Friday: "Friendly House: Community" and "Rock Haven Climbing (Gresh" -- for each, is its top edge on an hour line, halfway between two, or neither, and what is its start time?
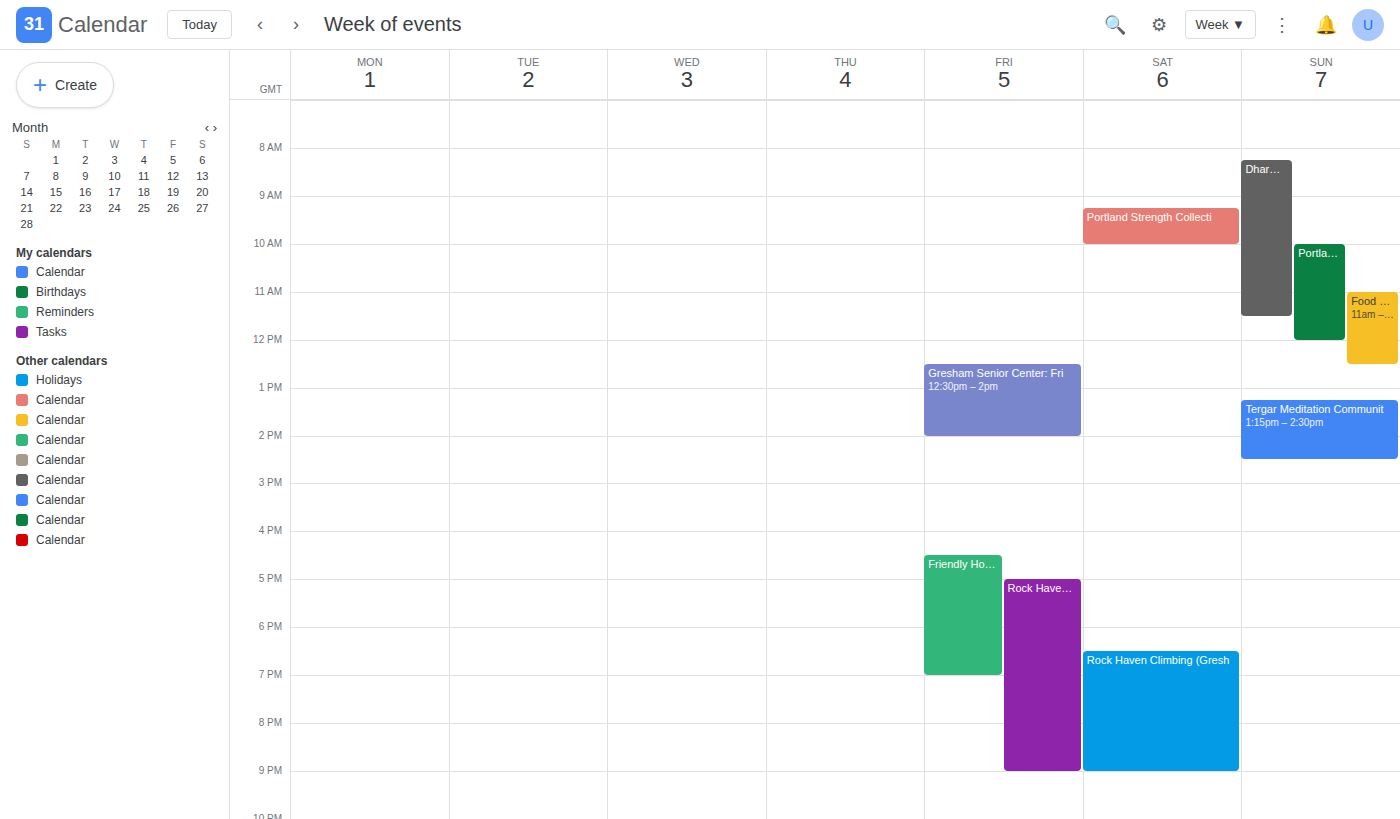
"Friendly House: Community": 4:30 PM, halfway between the 4 PM and 5 PM lines. "Rock Haven Climbing (Gresh": 5:00 PM, exactly on the 5 PM line.